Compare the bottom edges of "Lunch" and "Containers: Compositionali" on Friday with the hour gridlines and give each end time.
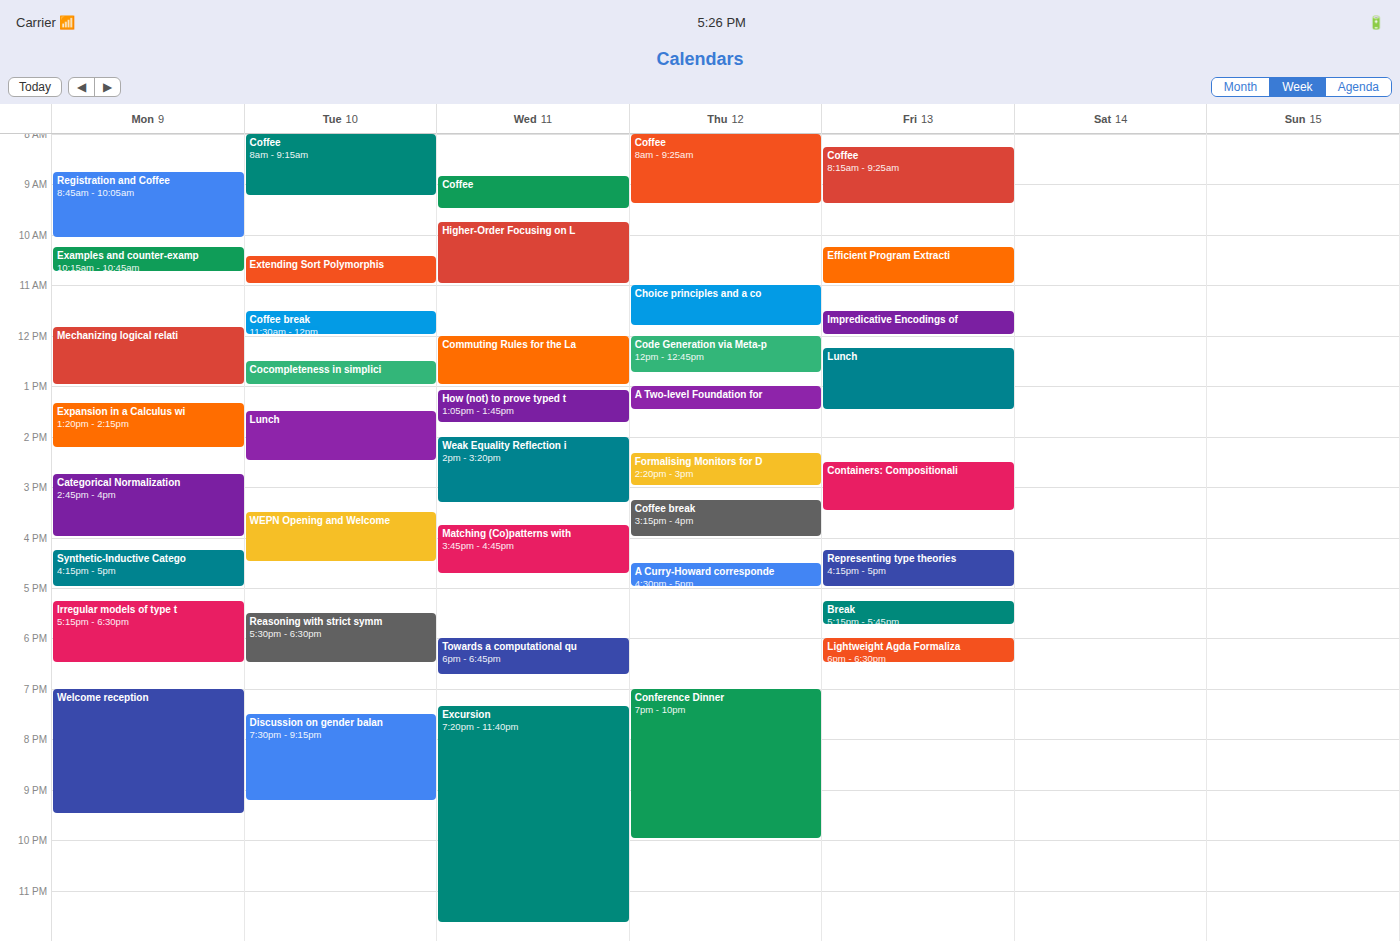
"Lunch": 13:30, halfway between the 13:00 and 14:00 lines. "Containers: Compositionali": 15:30, halfway between the 15:00 and 16:00 lines.